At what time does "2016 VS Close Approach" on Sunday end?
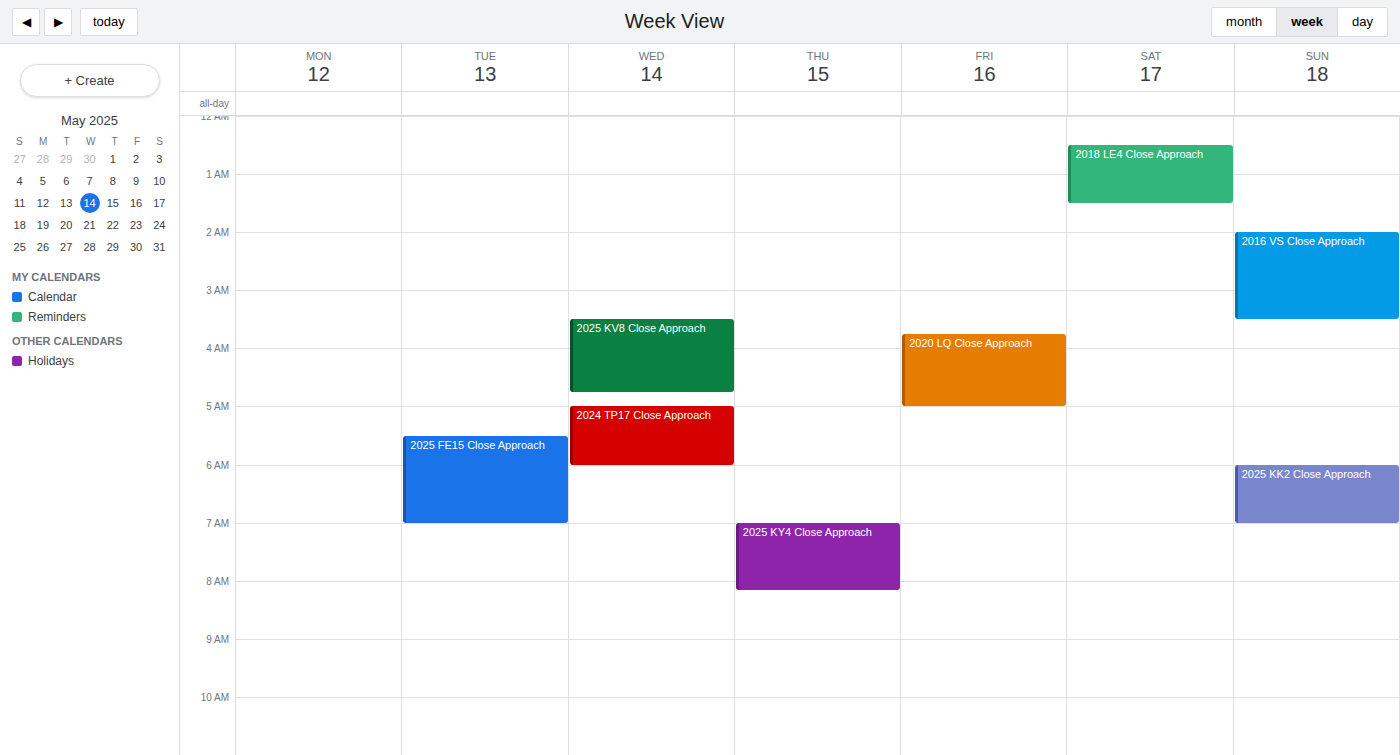
3:30 AM